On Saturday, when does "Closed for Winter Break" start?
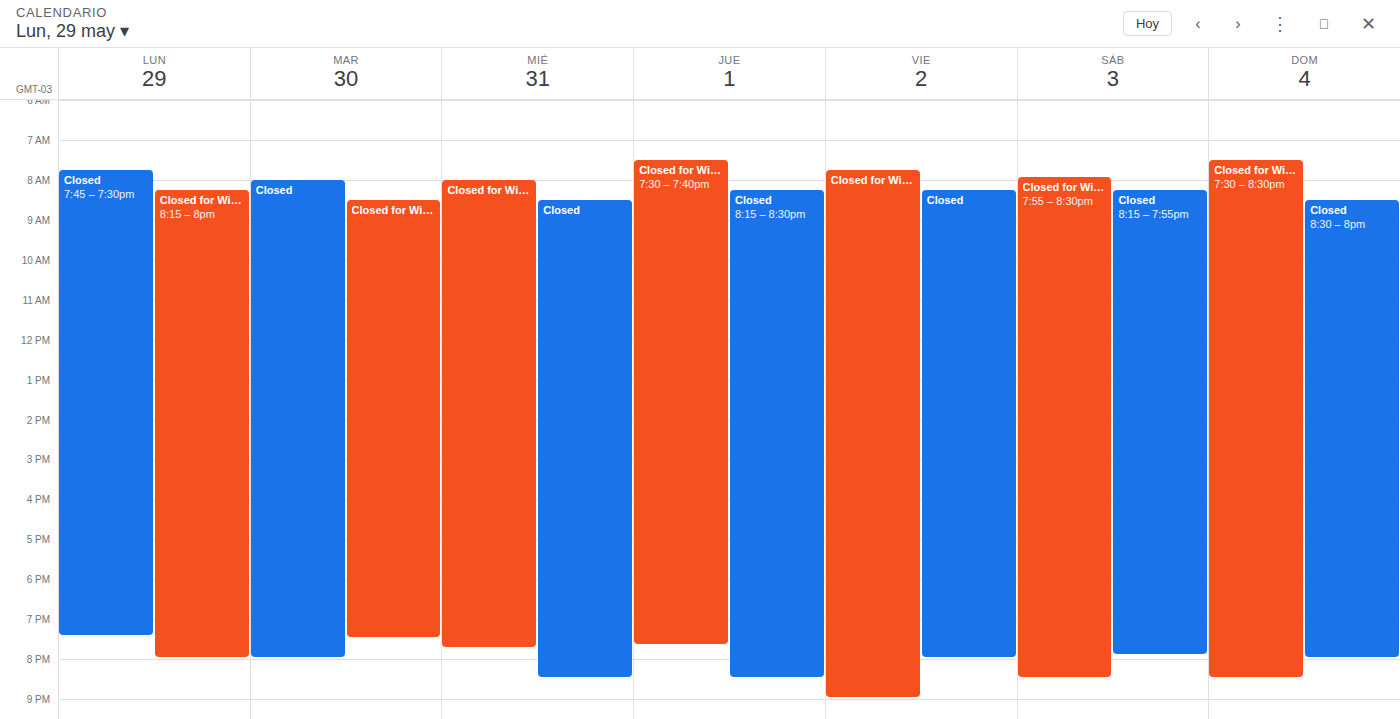
7:55 AM